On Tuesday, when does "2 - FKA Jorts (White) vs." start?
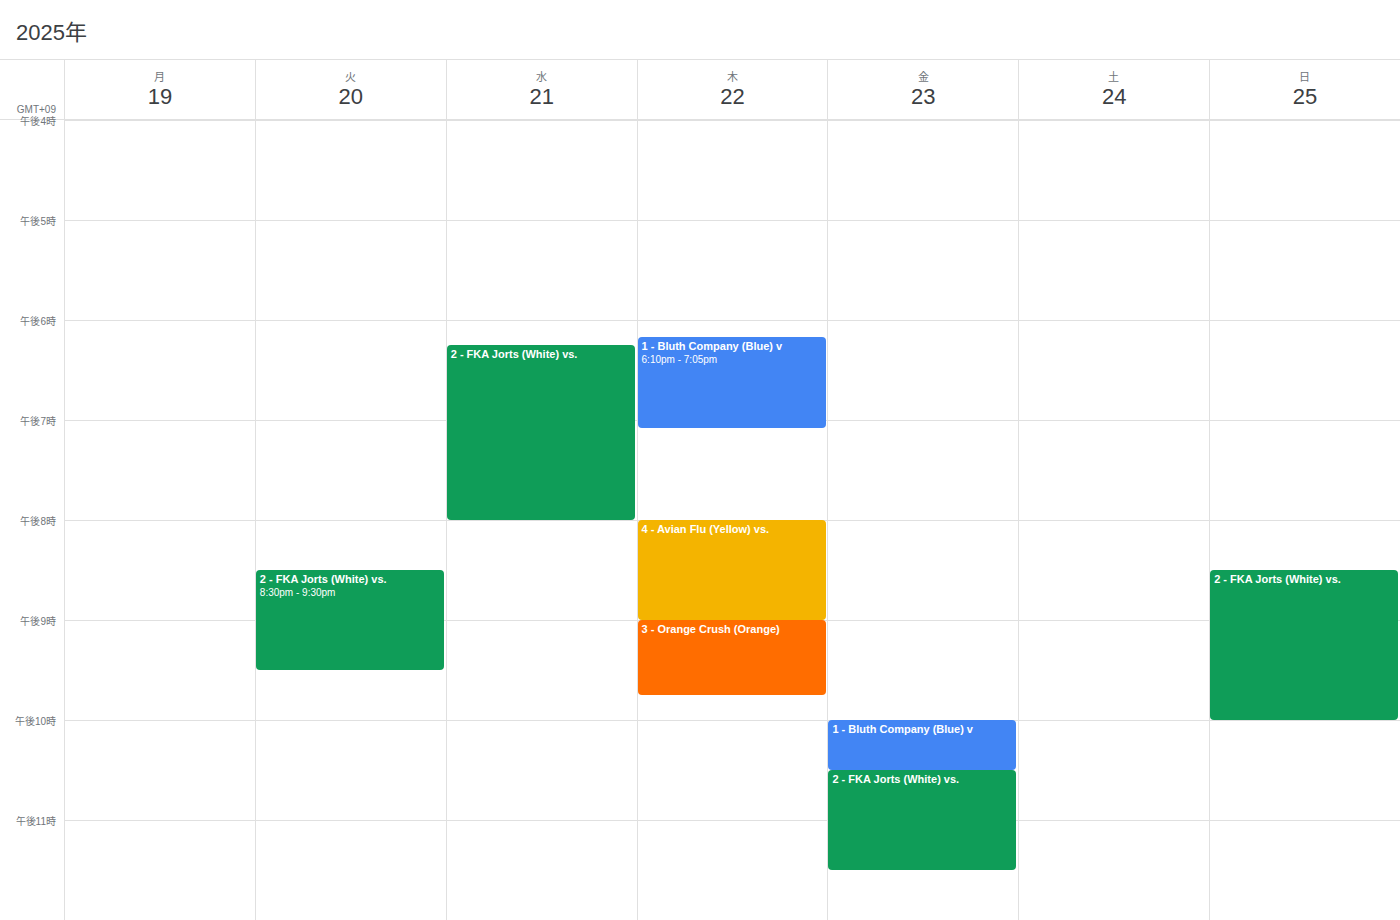
8:30 PM